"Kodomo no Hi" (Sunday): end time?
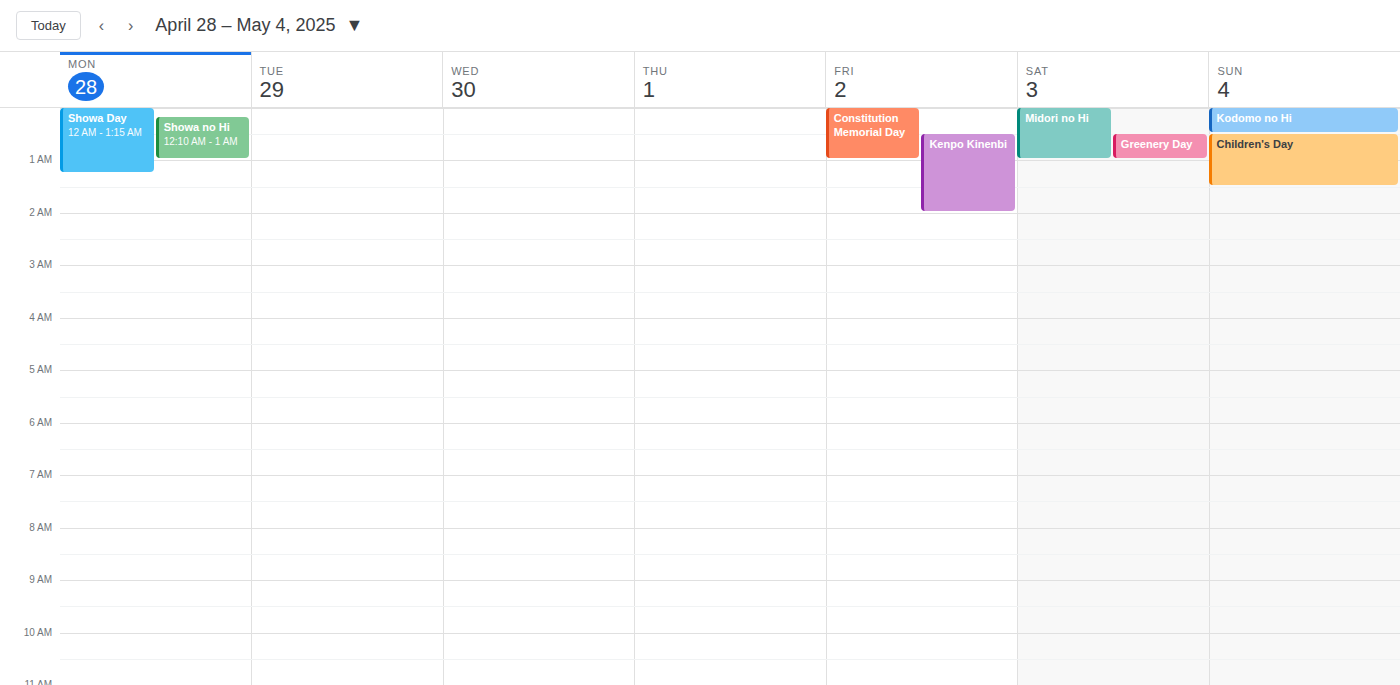
12:30 AM